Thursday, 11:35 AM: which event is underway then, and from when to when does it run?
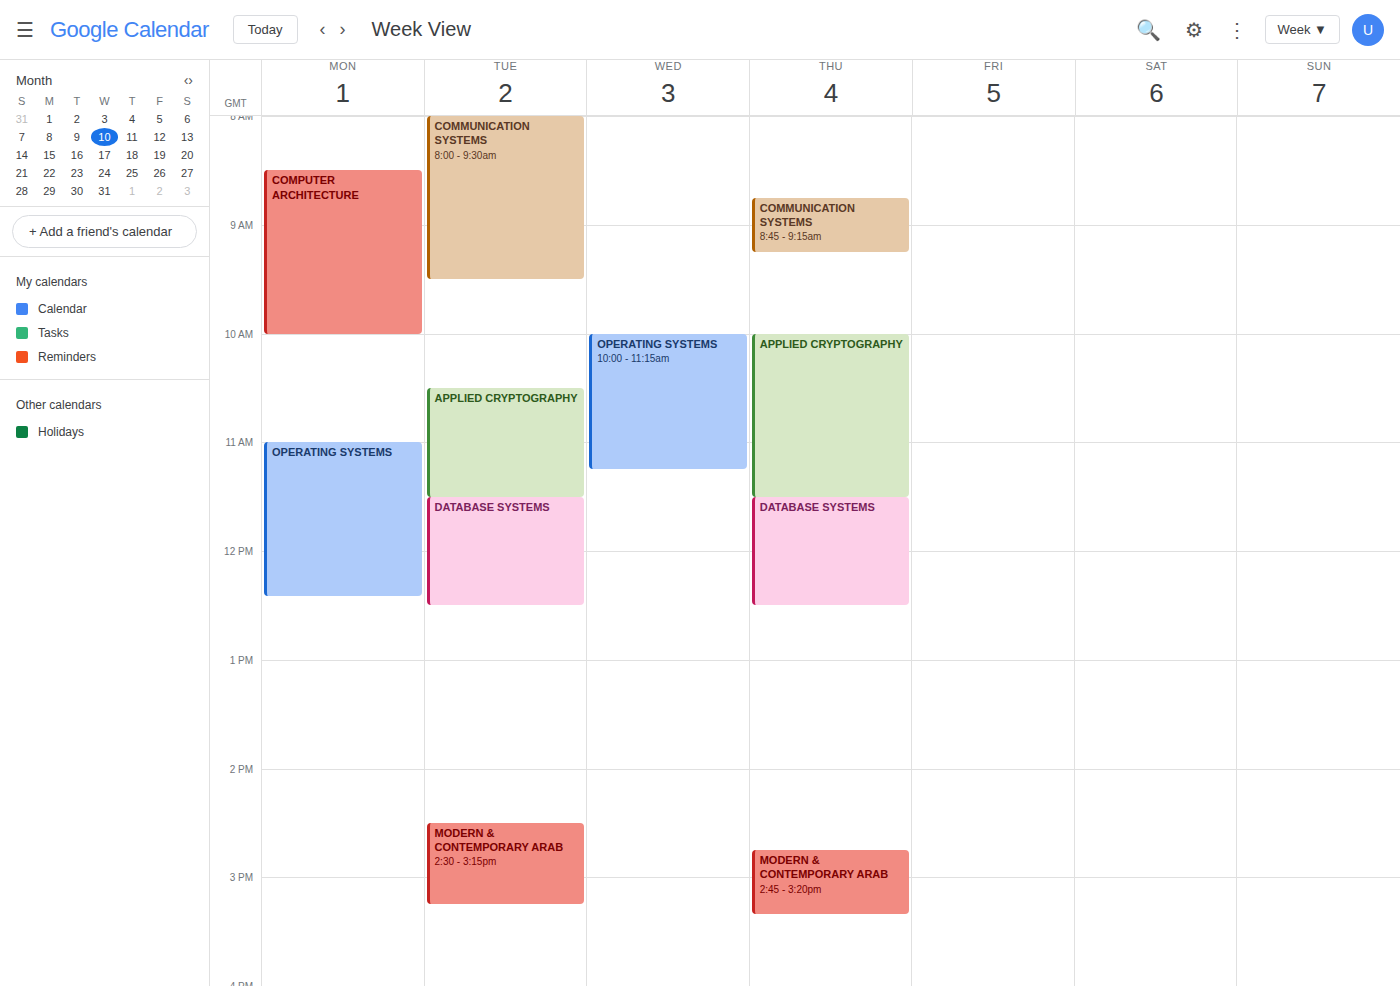
"DATABASE SYSTEMS", 11:30 AM to 12:30 PM